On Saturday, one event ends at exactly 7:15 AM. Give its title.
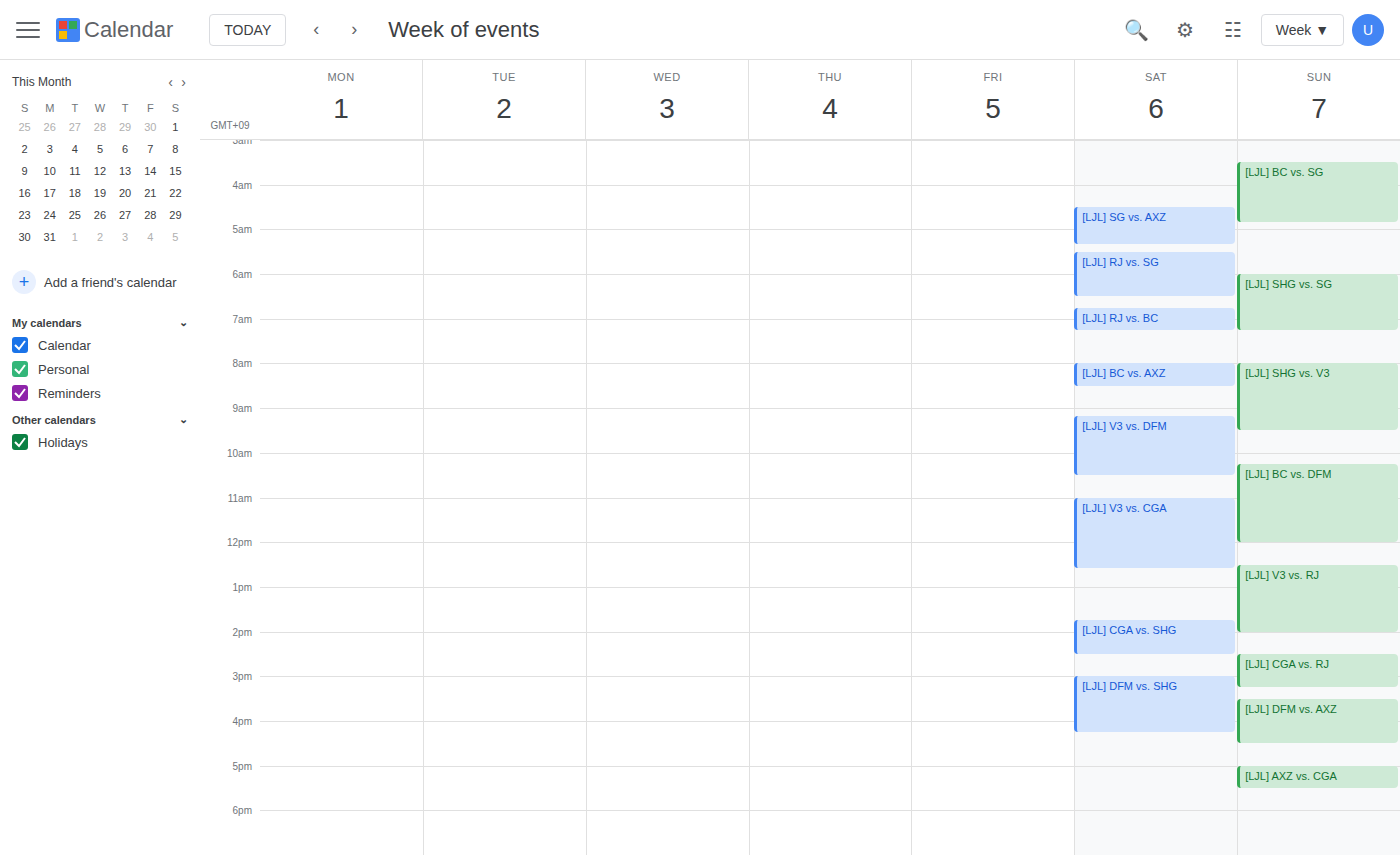
"[LJL] RJ vs. BC"